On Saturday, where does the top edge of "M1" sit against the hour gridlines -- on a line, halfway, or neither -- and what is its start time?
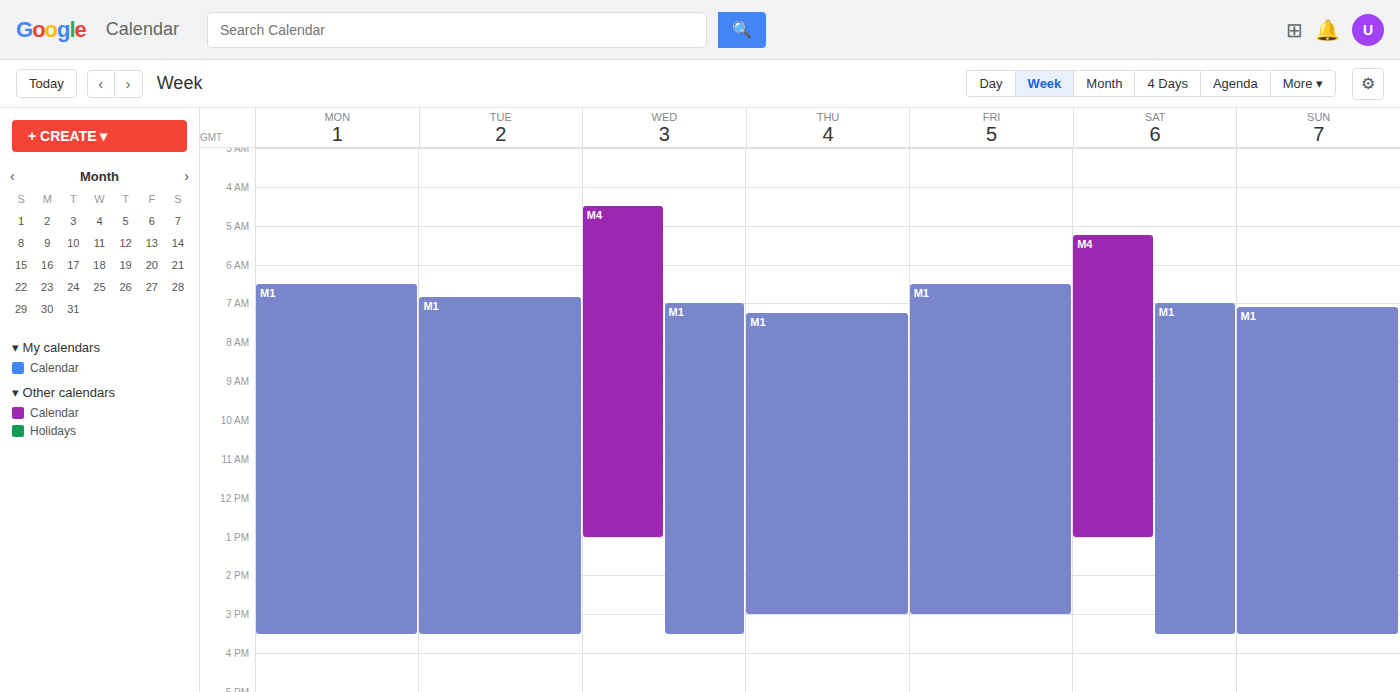
7:00 AM -- exactly on the 7 AM line.